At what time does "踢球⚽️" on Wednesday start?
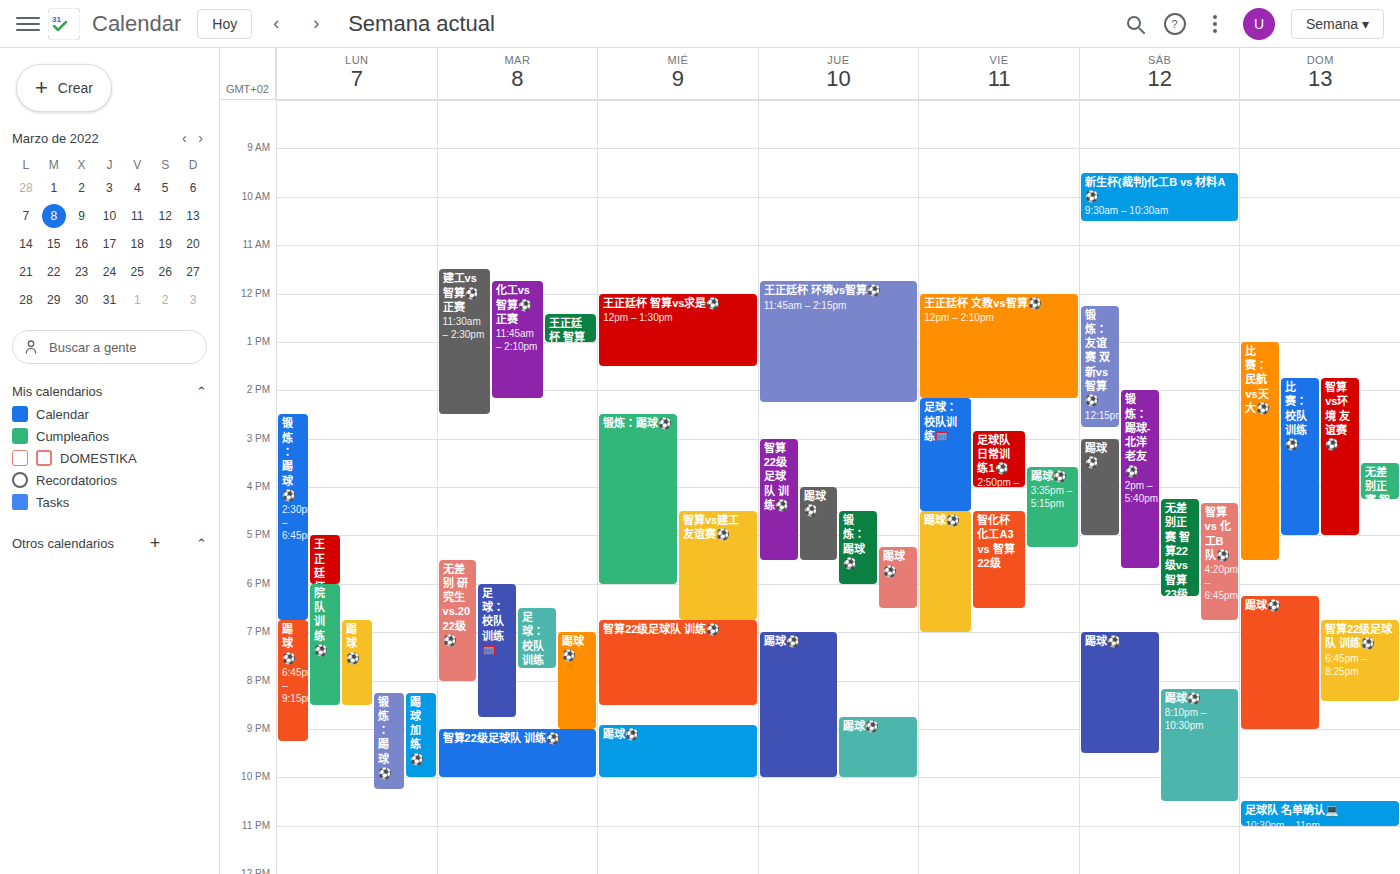
8:55 PM